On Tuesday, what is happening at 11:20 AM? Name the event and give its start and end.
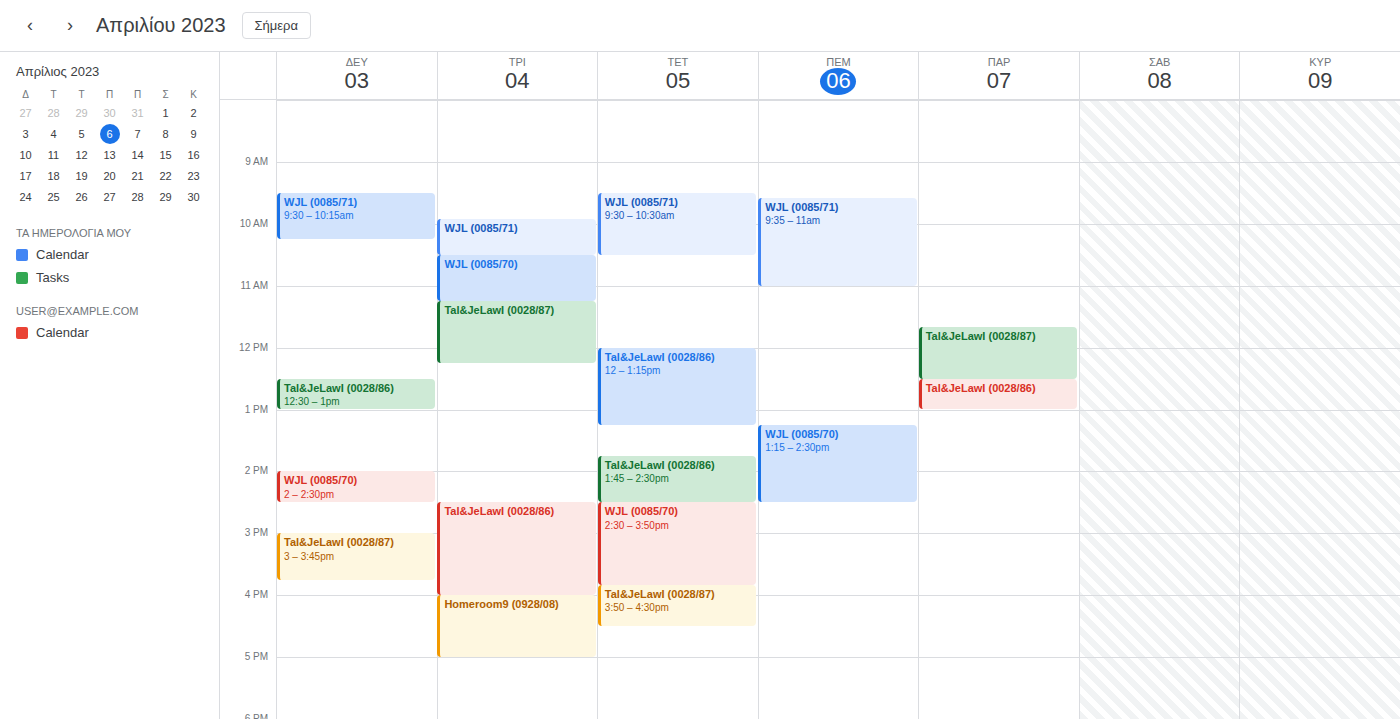
"Tal&JeLawI (0028/87)", 11:15 AM to 12:15 PM